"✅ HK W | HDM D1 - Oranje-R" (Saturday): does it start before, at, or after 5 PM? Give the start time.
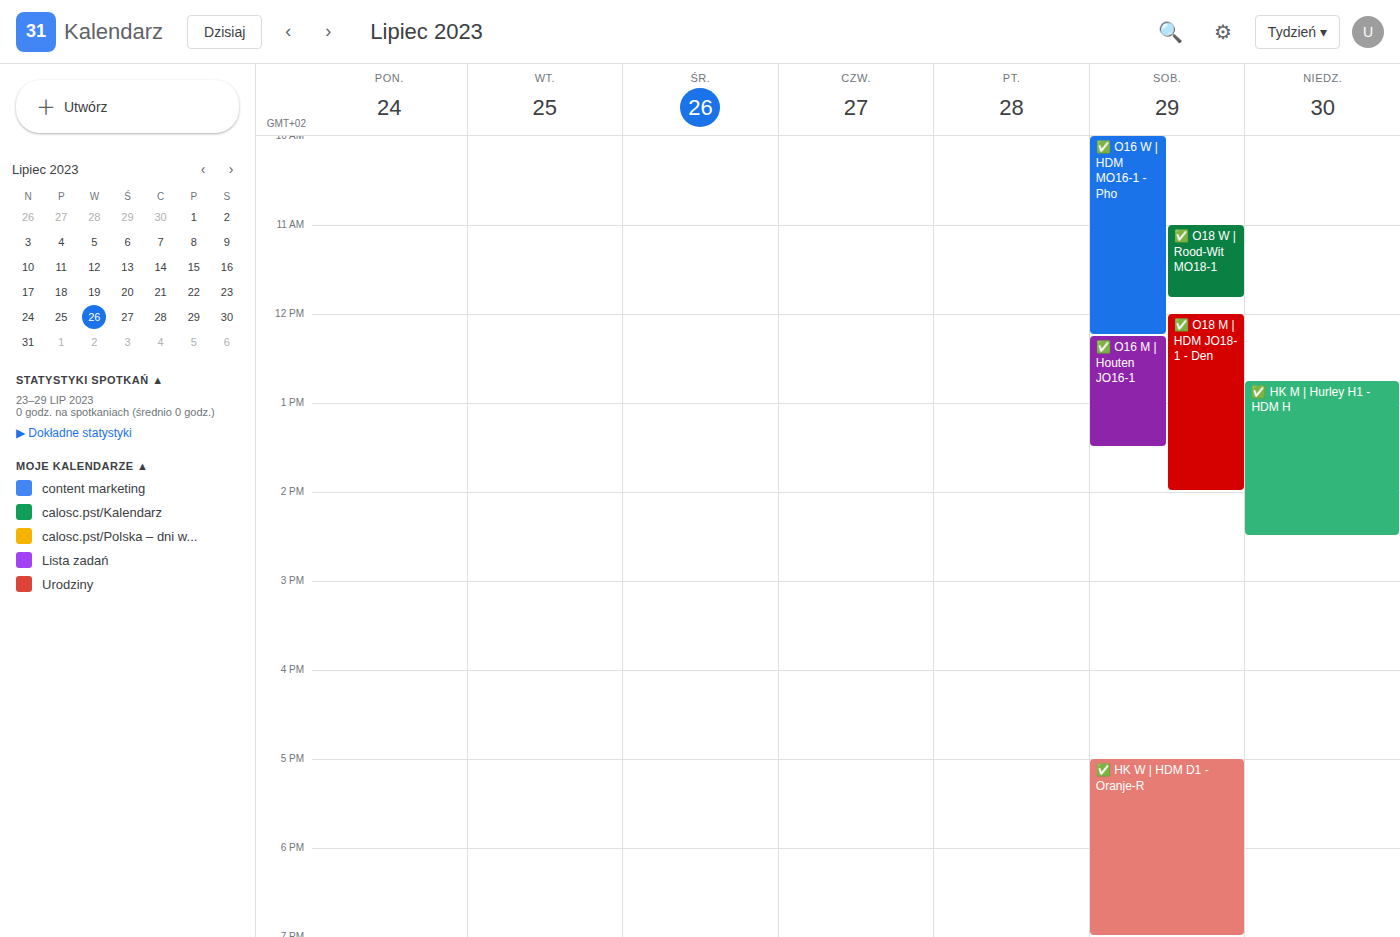
5:00 PM -- exactly at 5 PM, on the 5 PM line.